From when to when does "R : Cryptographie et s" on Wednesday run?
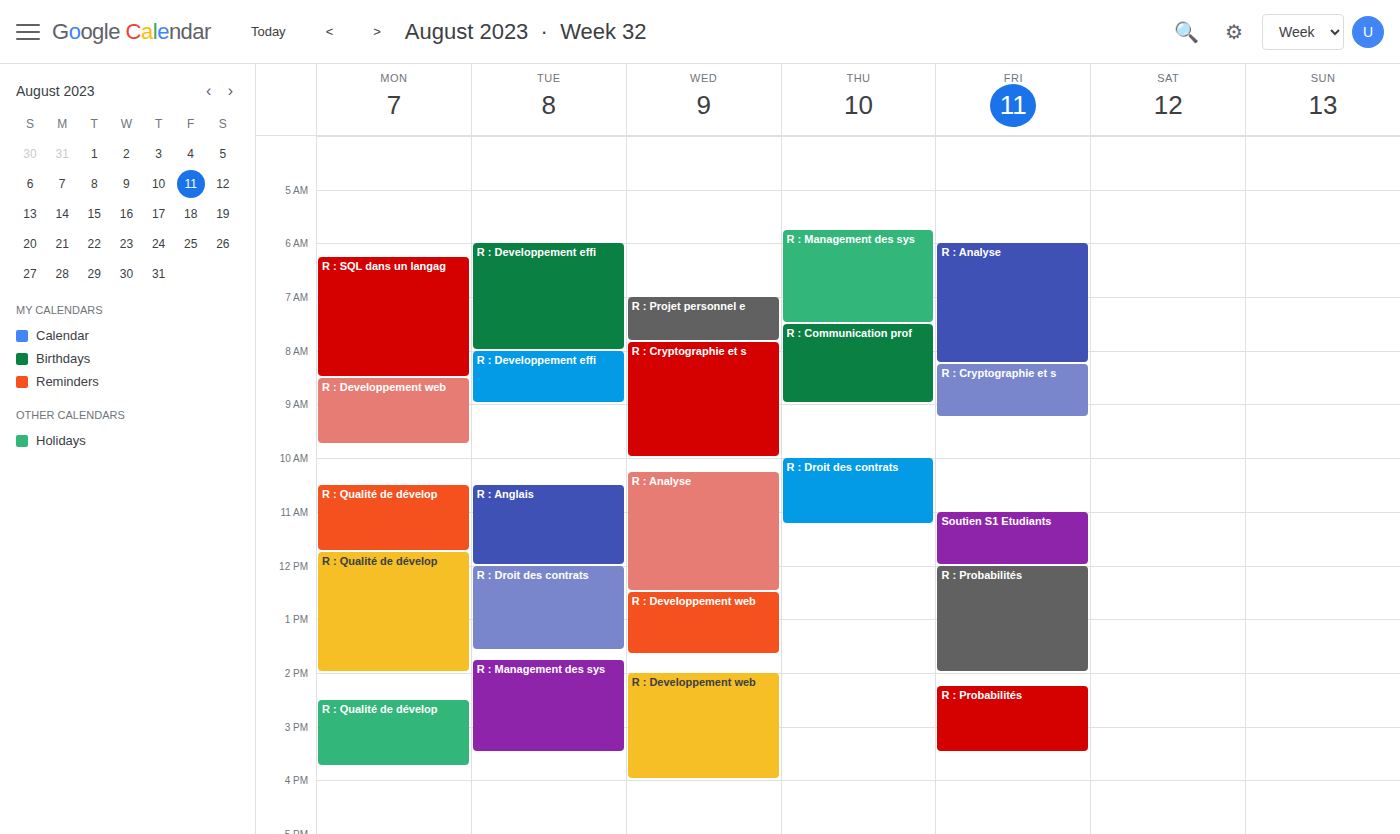
7:50 AM to 10:00 AM